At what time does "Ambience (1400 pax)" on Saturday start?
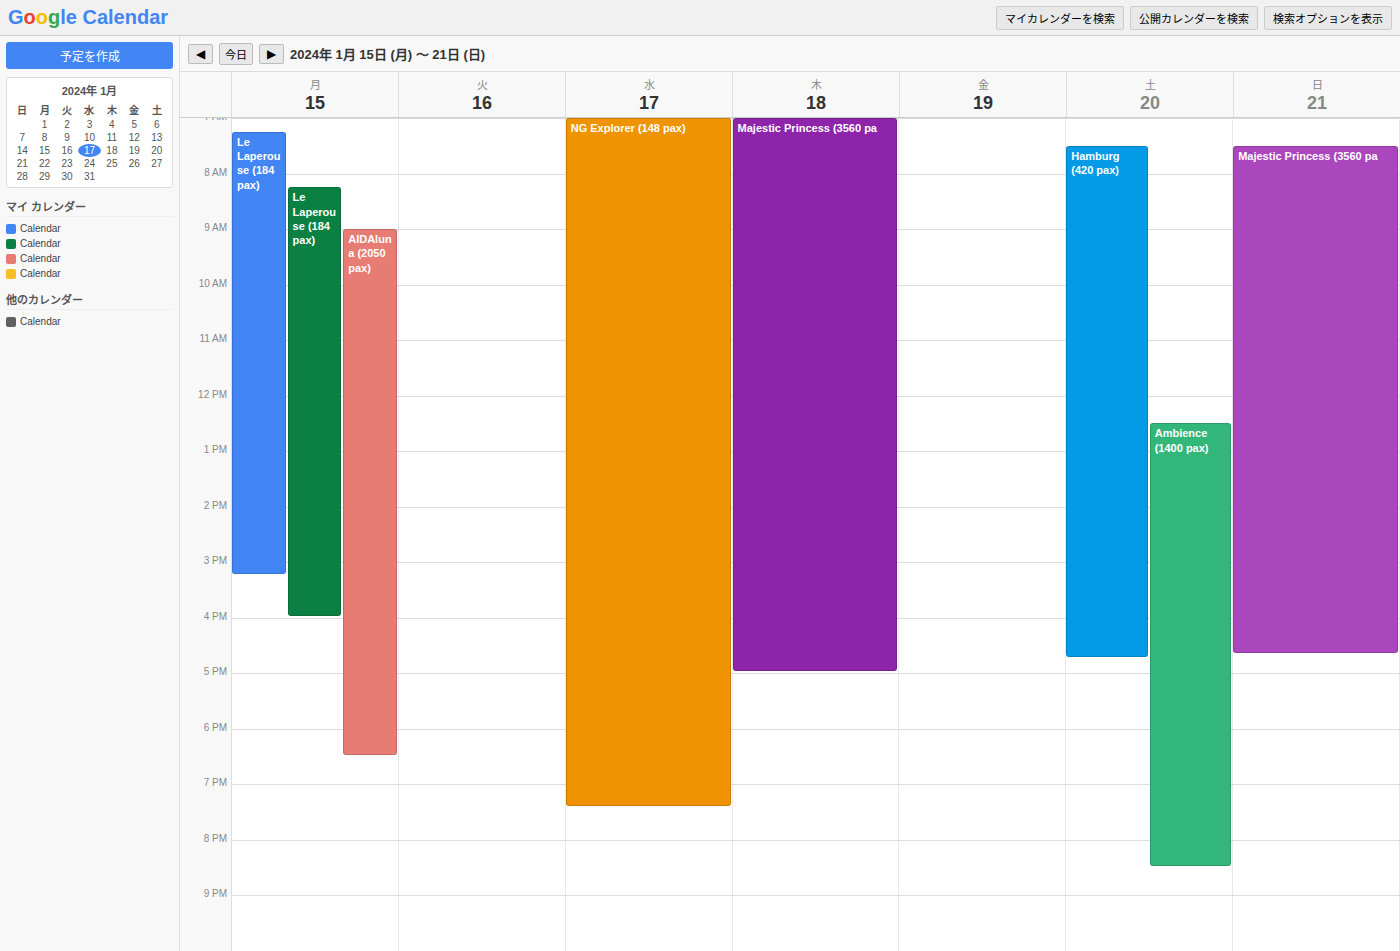
12:30 PM